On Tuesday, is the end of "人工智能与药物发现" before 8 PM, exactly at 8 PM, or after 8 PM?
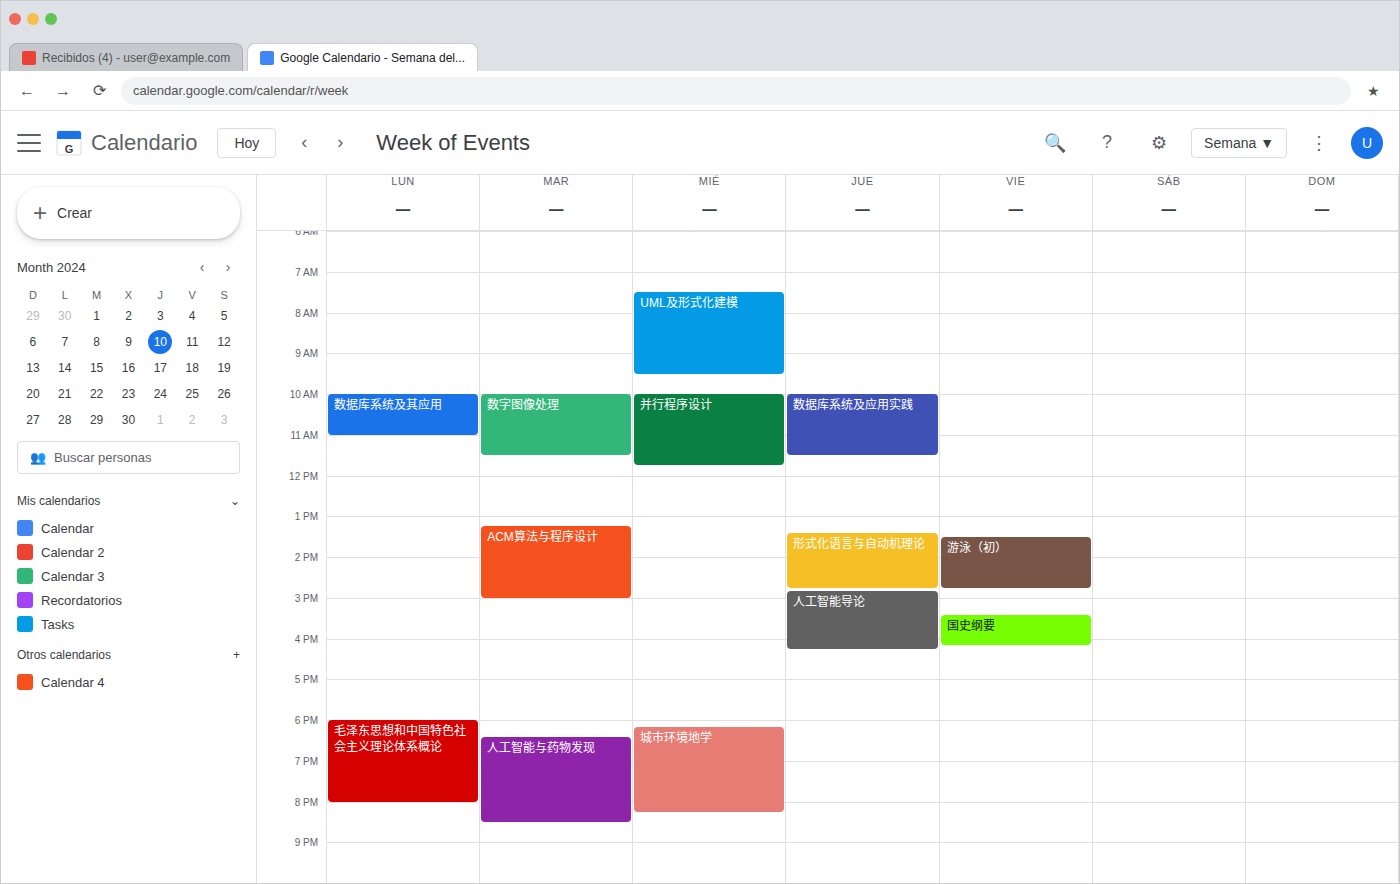
8:30 PM -- after 8 PM, 30 minutes below the 8 PM line.